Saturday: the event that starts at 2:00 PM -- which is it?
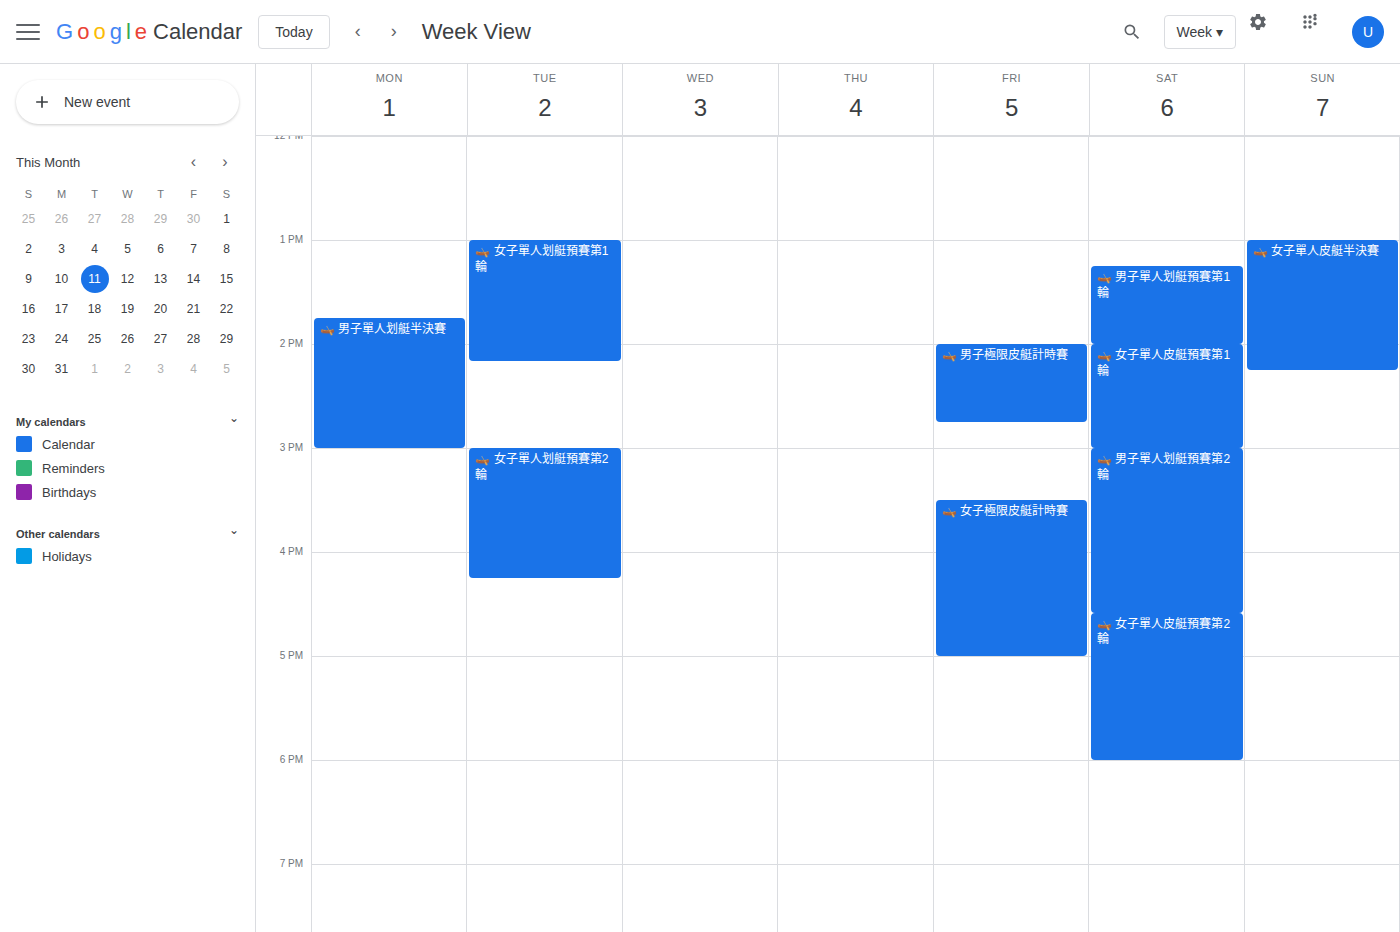
"🛶 女子單人皮艇預賽第1輪"